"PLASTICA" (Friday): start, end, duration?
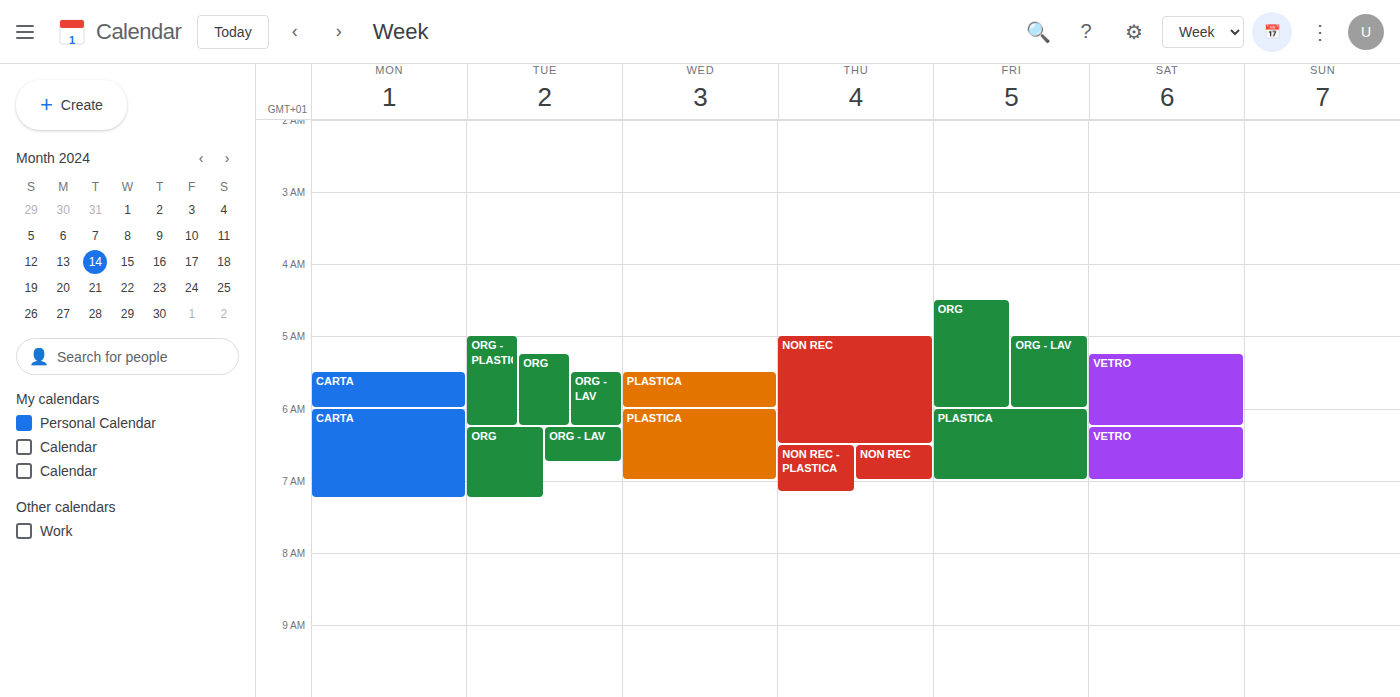
06:00 to 07:00, 1 hour